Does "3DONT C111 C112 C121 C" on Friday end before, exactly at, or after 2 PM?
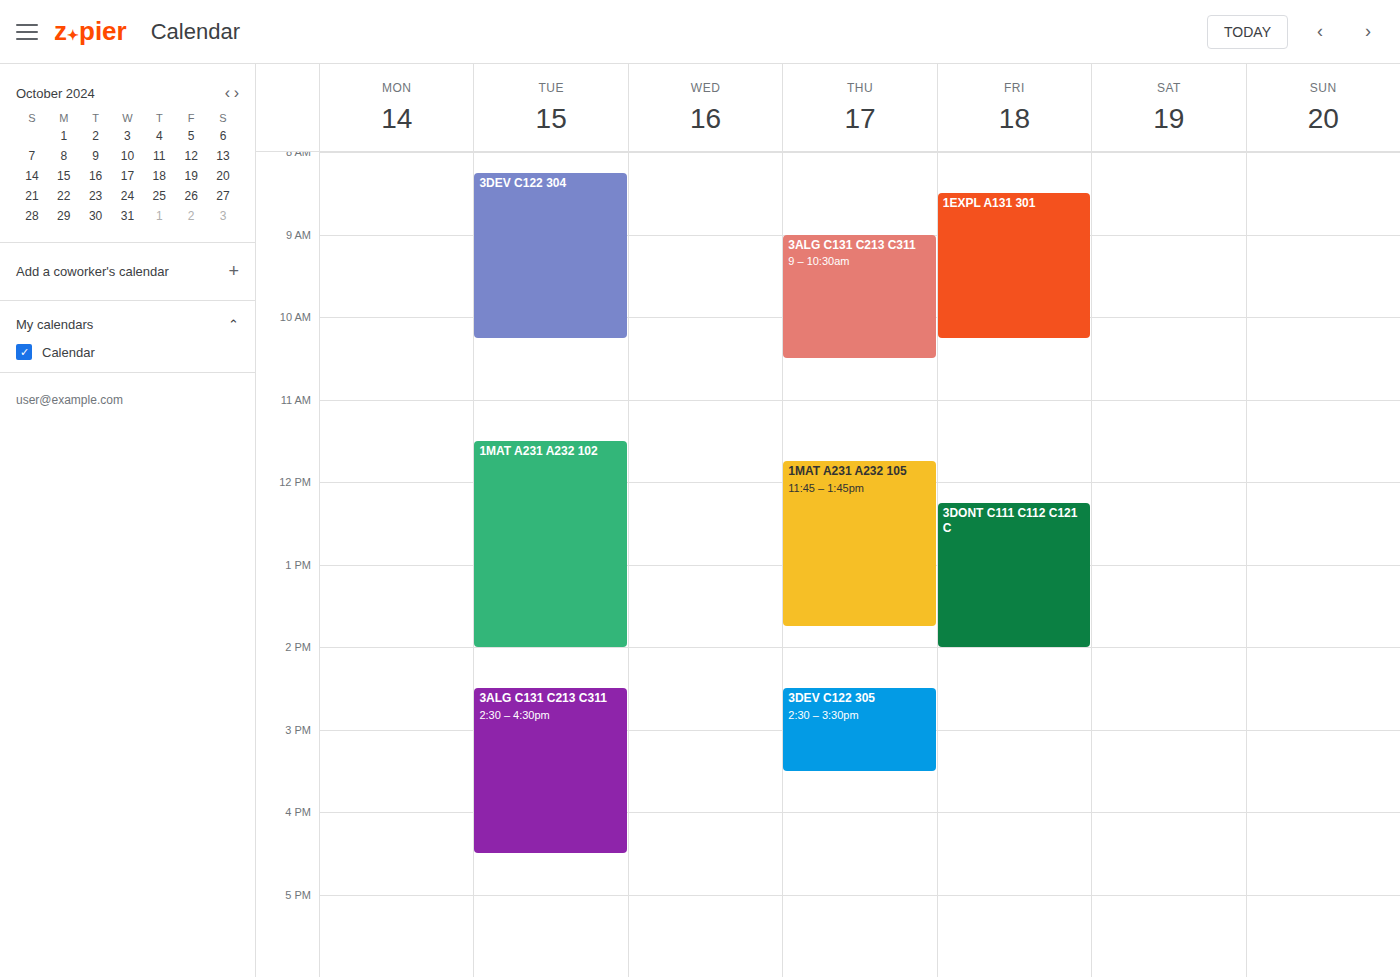
2:00 PM -- exactly at 2 PM, on the 2 PM line.